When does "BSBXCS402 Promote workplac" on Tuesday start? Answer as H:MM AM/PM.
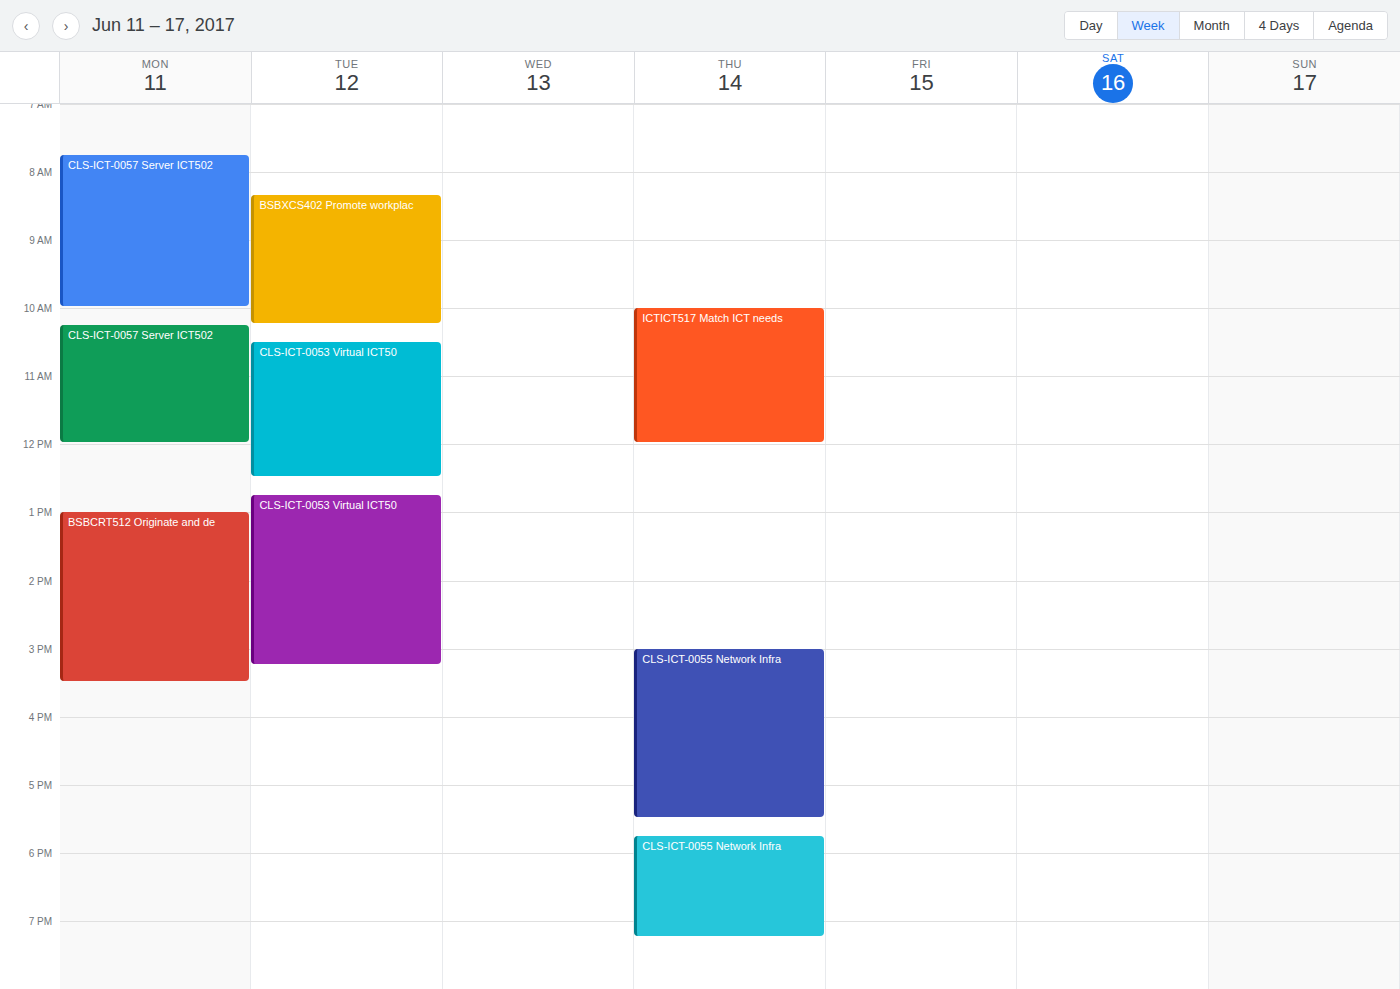
8:20 AM